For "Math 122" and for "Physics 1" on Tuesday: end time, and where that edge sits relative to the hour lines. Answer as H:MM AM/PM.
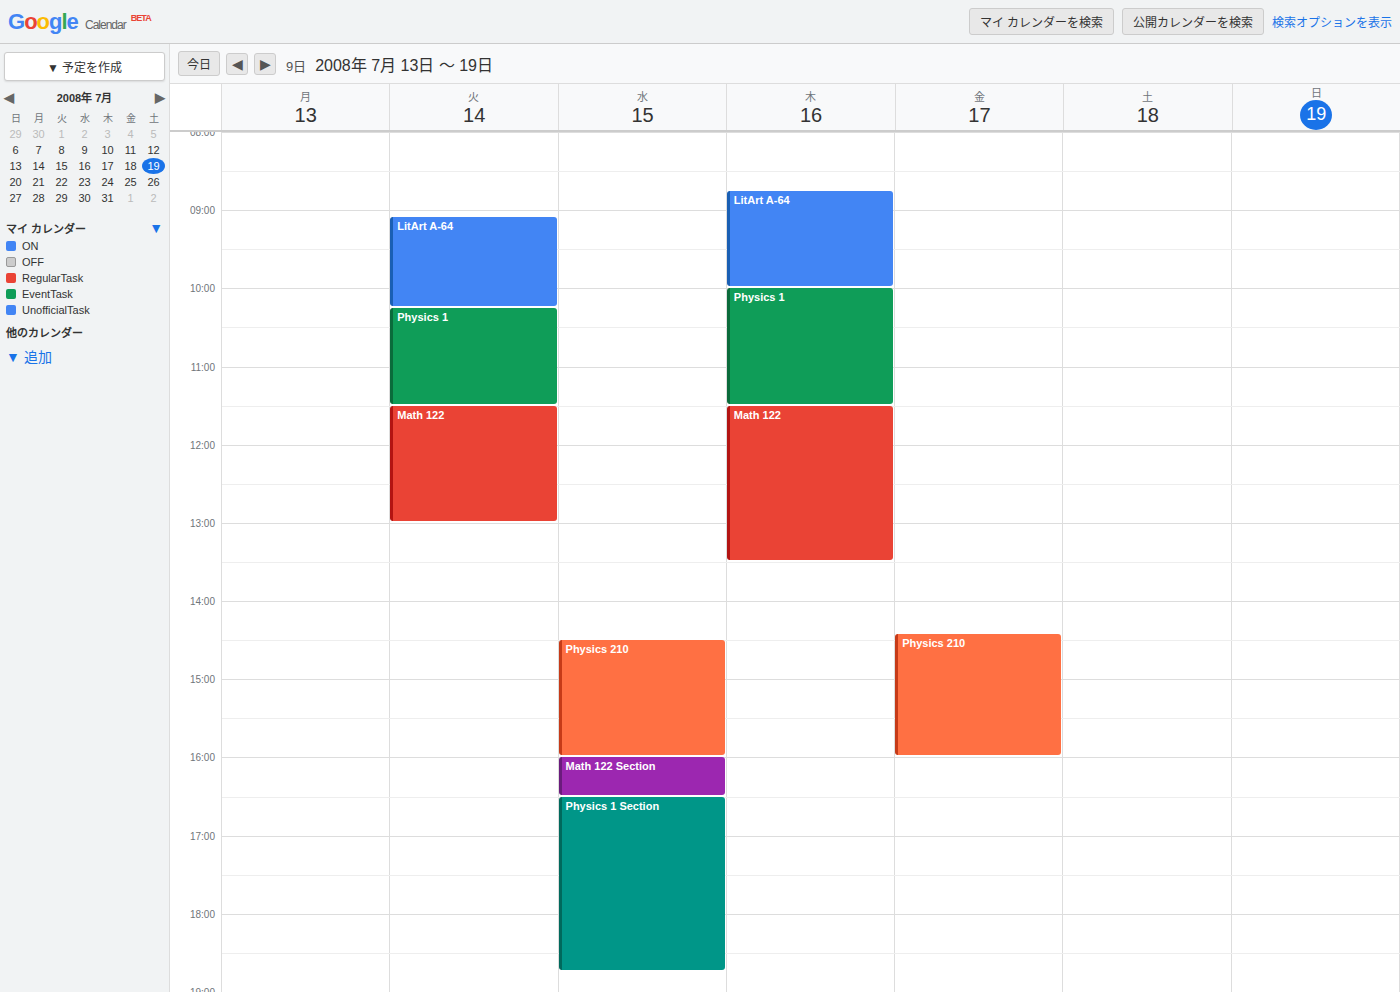
"Math 122": 1:00 PM, exactly on the 1 PM line. "Physics 1": 11:30 AM, halfway between the 11 AM and 12 PM lines.